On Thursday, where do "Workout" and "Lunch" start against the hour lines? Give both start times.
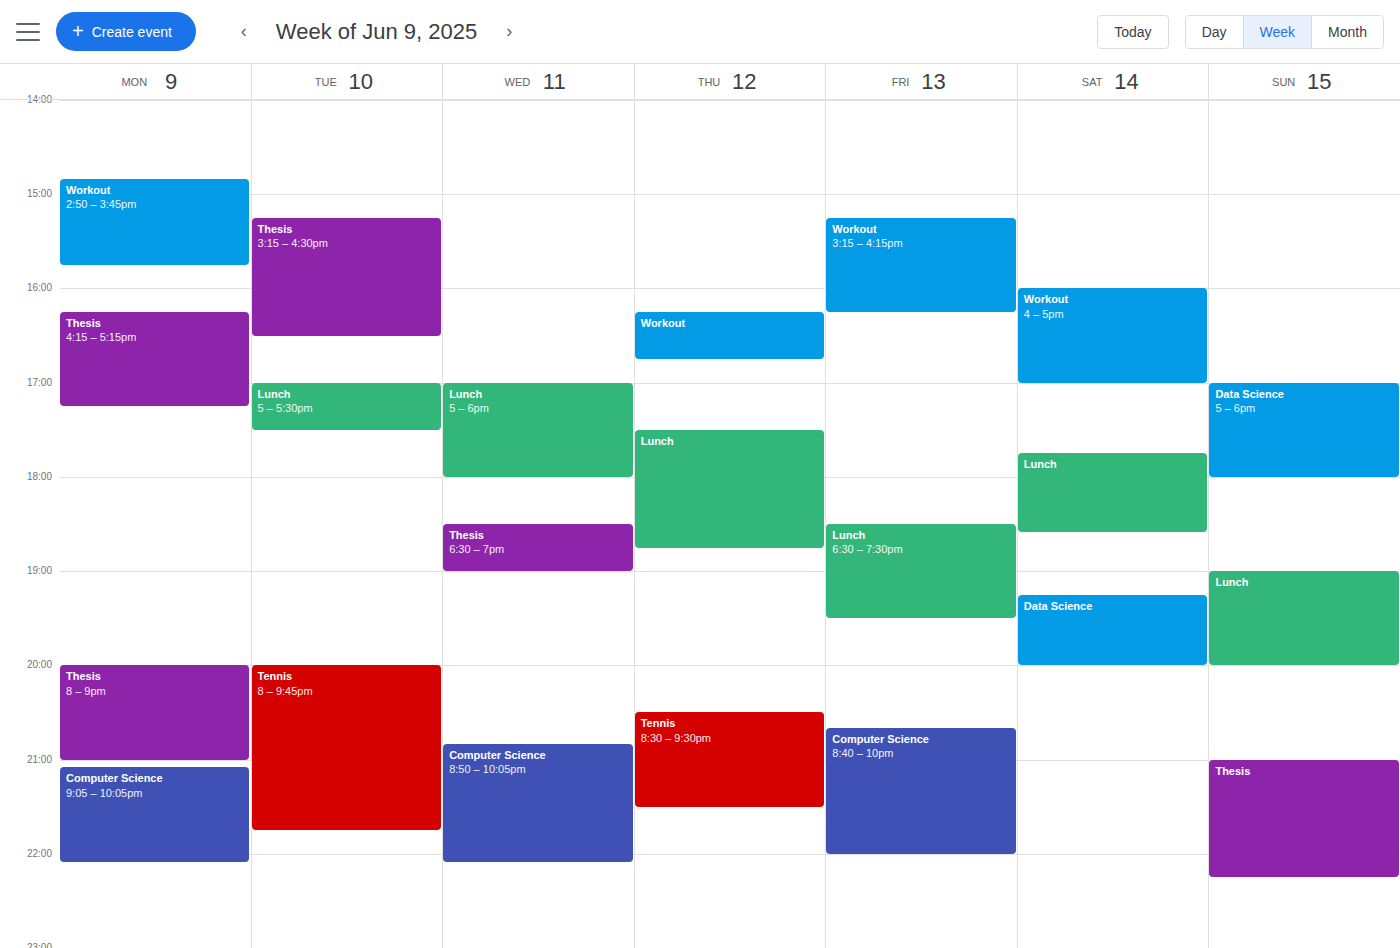
"Workout": 4:15 PM, neither: a quarter of the way from the 4 PM line to the 5 PM line. "Lunch": 5:30 PM, halfway between the 5 PM and 6 PM lines.